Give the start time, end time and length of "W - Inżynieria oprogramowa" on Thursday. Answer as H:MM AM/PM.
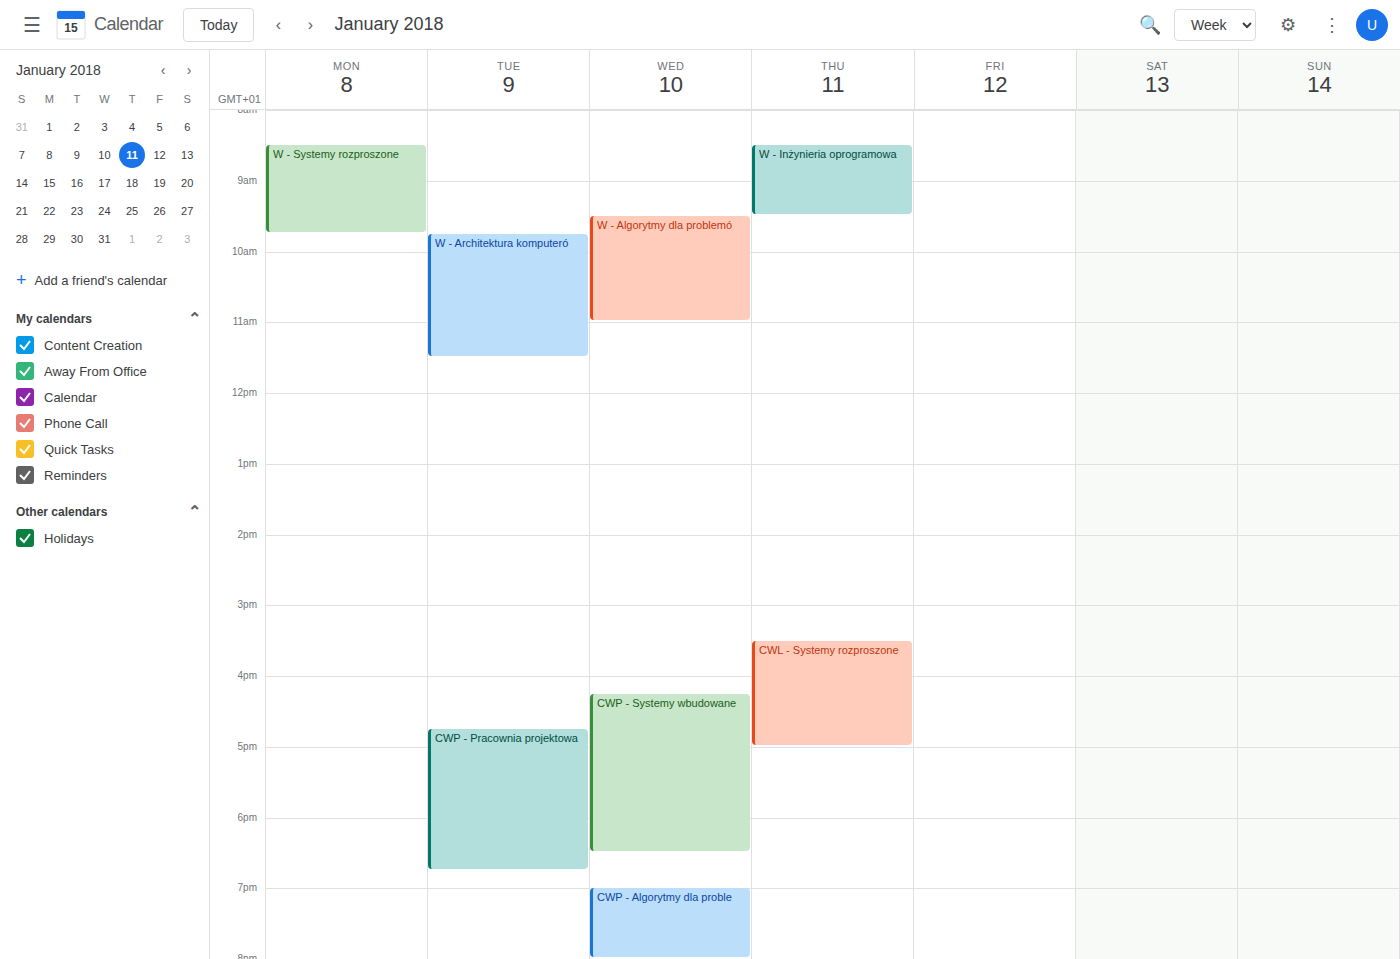
8:30 AM to 9:30 AM, 1 hour